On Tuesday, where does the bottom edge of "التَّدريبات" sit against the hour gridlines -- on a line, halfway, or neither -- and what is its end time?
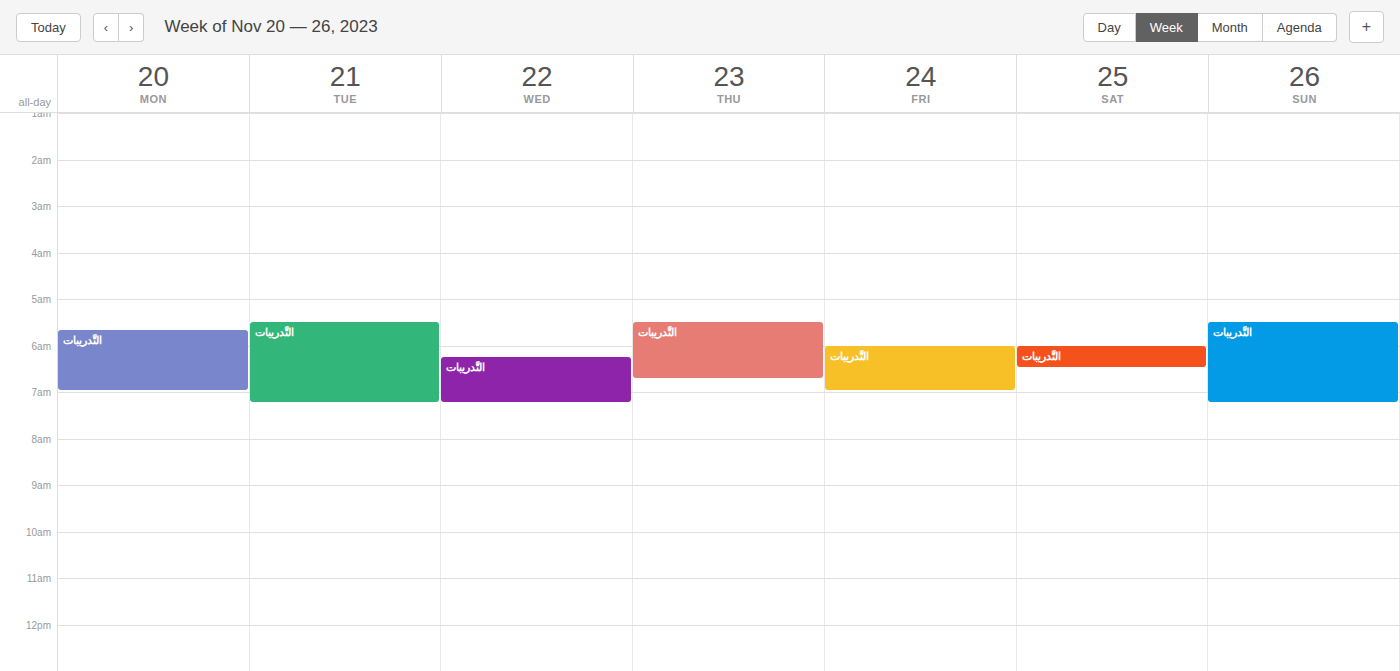
7:15 AM -- neither: a quarter of the way from the 7 AM line to the 8 AM line.